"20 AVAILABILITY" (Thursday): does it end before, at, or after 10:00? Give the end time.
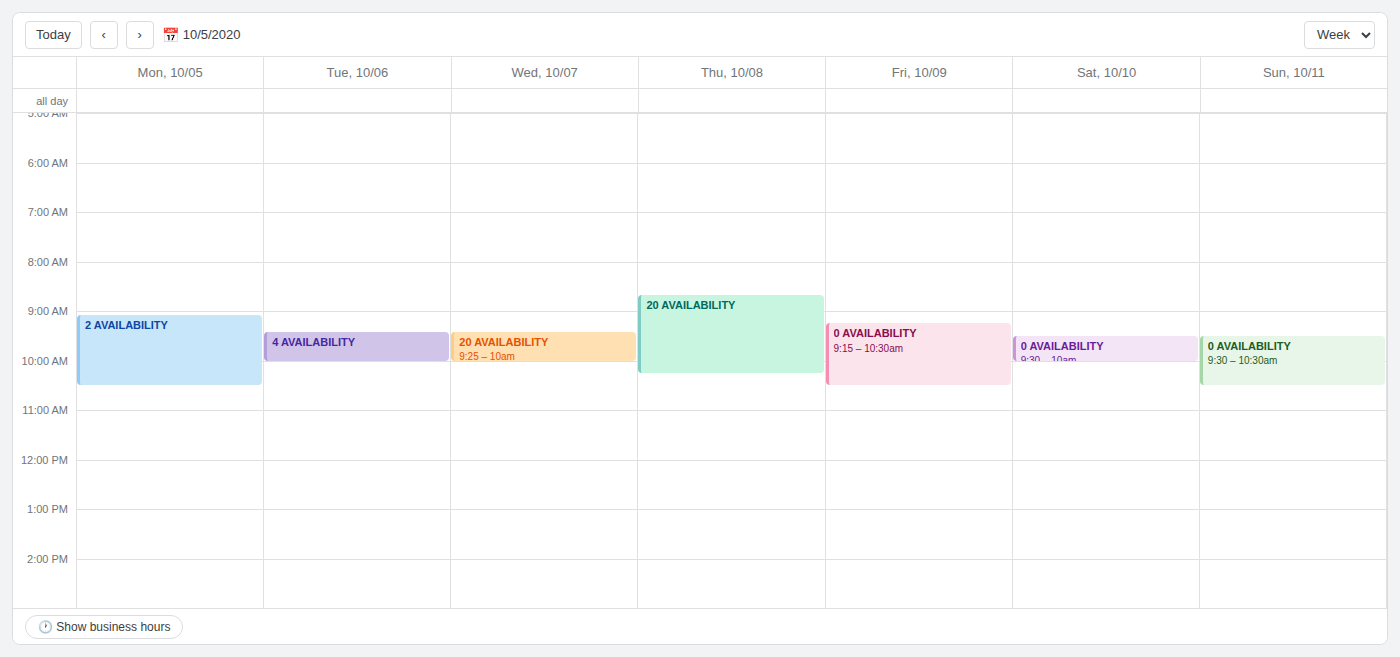
10:15 -- after 10:00, 15 minutes below the 10:00 line.